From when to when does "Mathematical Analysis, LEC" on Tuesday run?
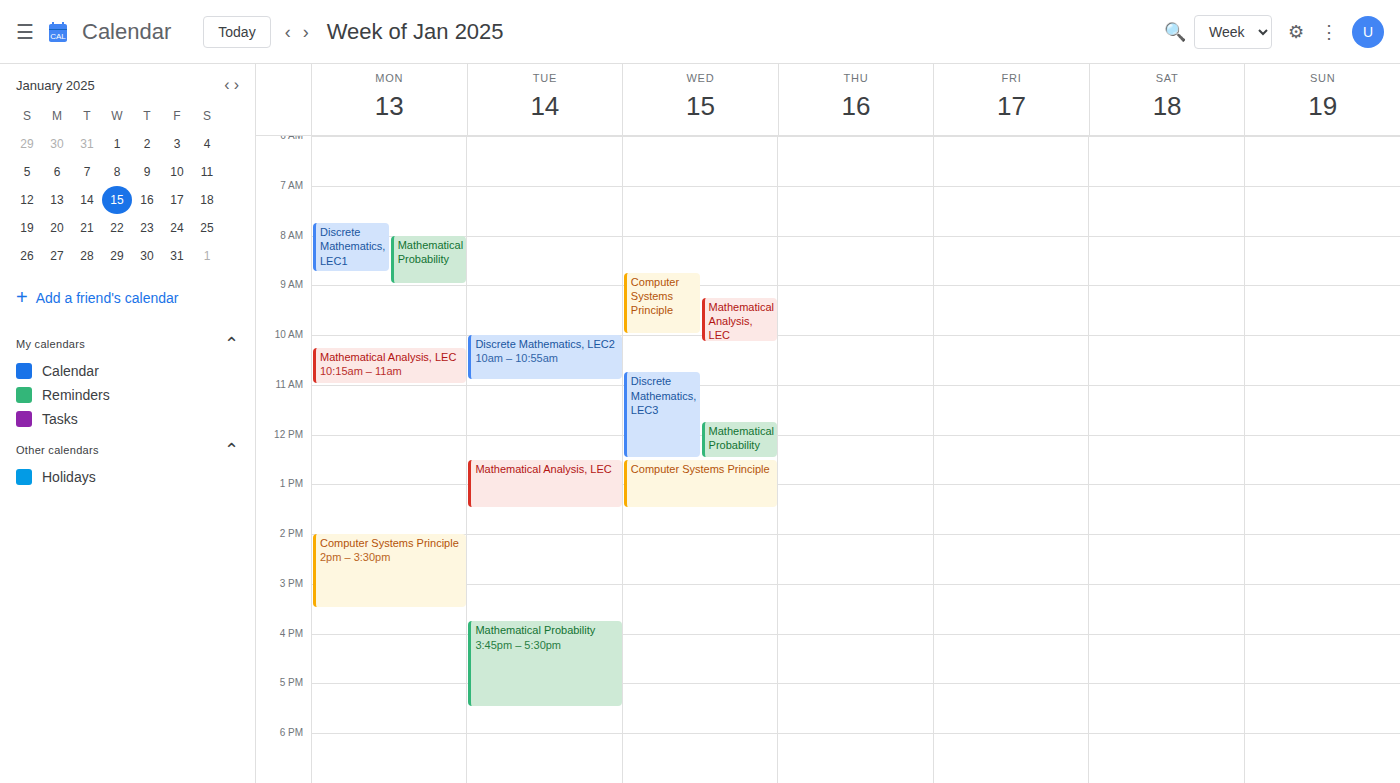
12:30 PM to 1:30 PM